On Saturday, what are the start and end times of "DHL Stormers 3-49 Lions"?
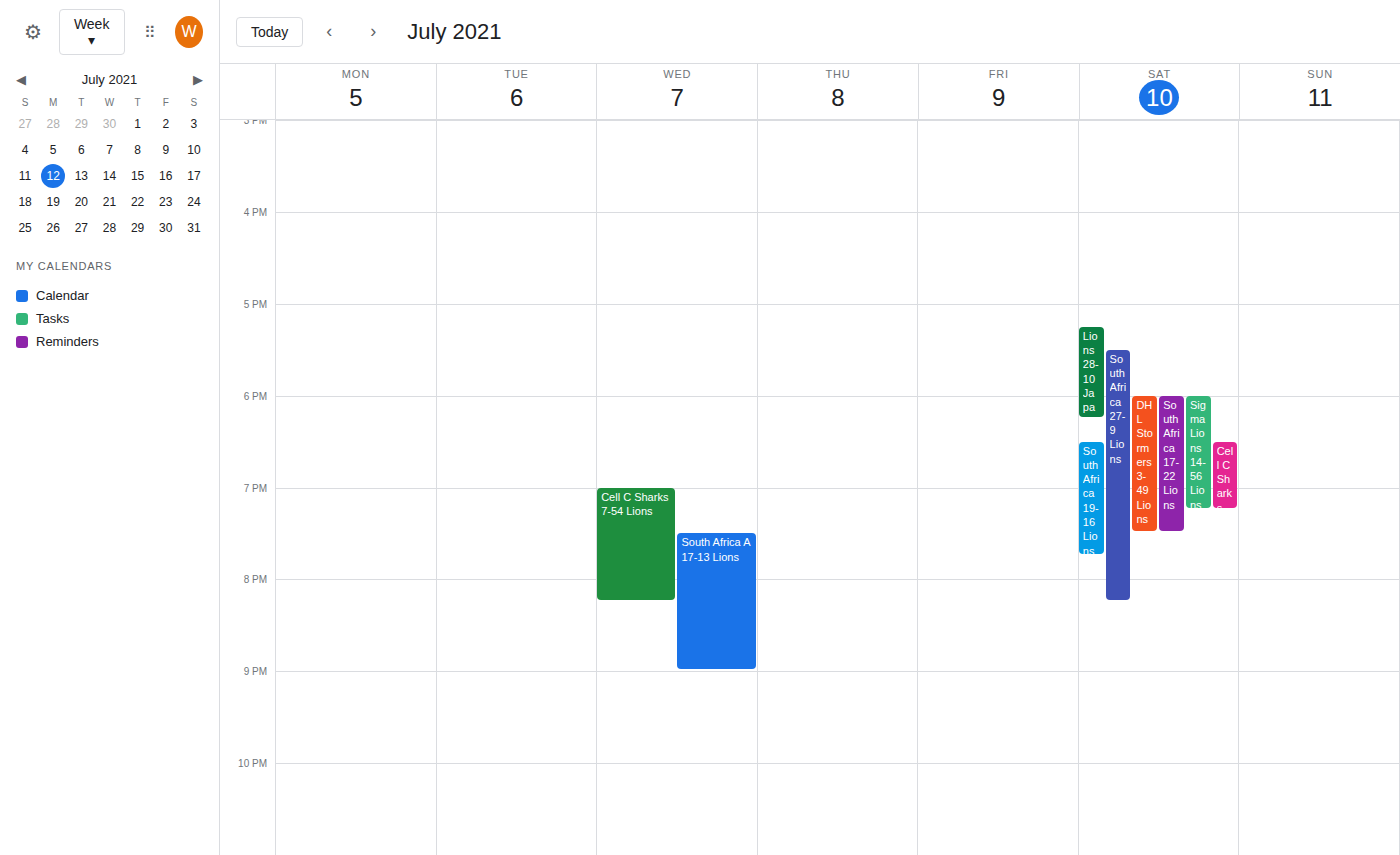
6:00 PM to 7:30 PM